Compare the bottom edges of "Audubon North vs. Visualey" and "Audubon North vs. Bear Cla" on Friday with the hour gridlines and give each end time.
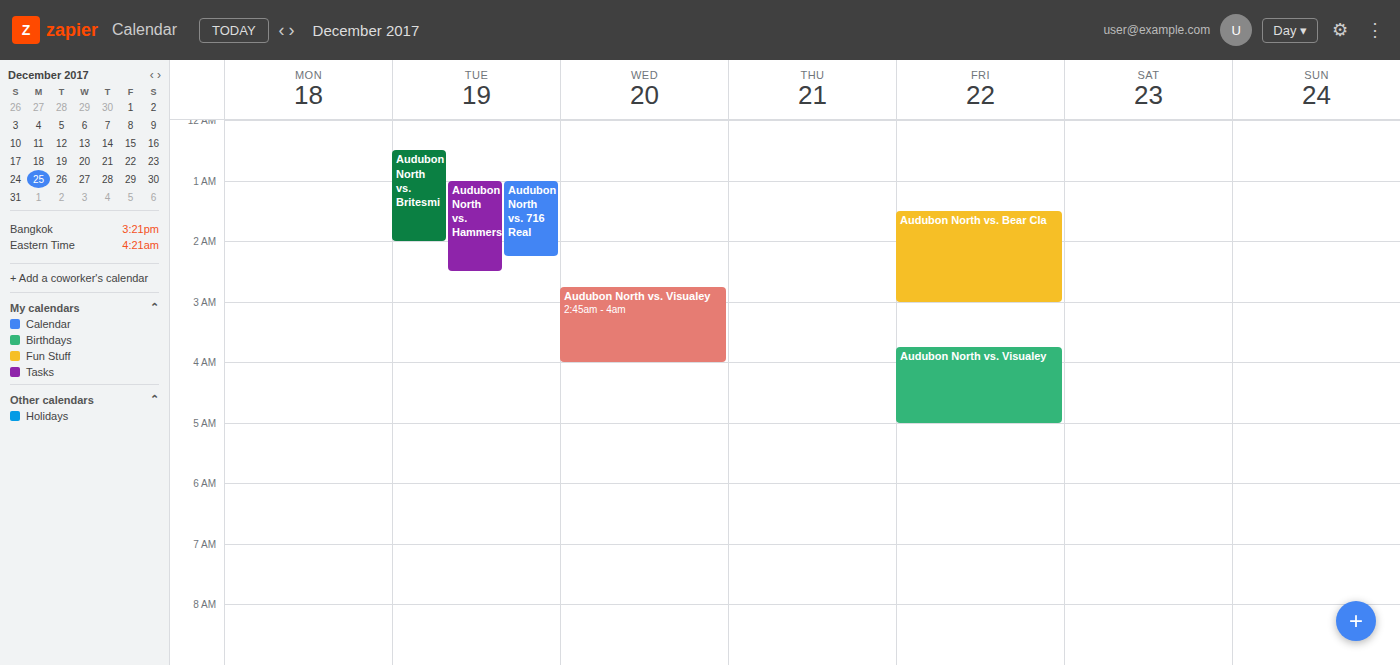
"Audubon North vs. Visualey": 5:00 AM, exactly on the 5 AM line. "Audubon North vs. Bear Cla": 3:00 AM, exactly on the 3 AM line.